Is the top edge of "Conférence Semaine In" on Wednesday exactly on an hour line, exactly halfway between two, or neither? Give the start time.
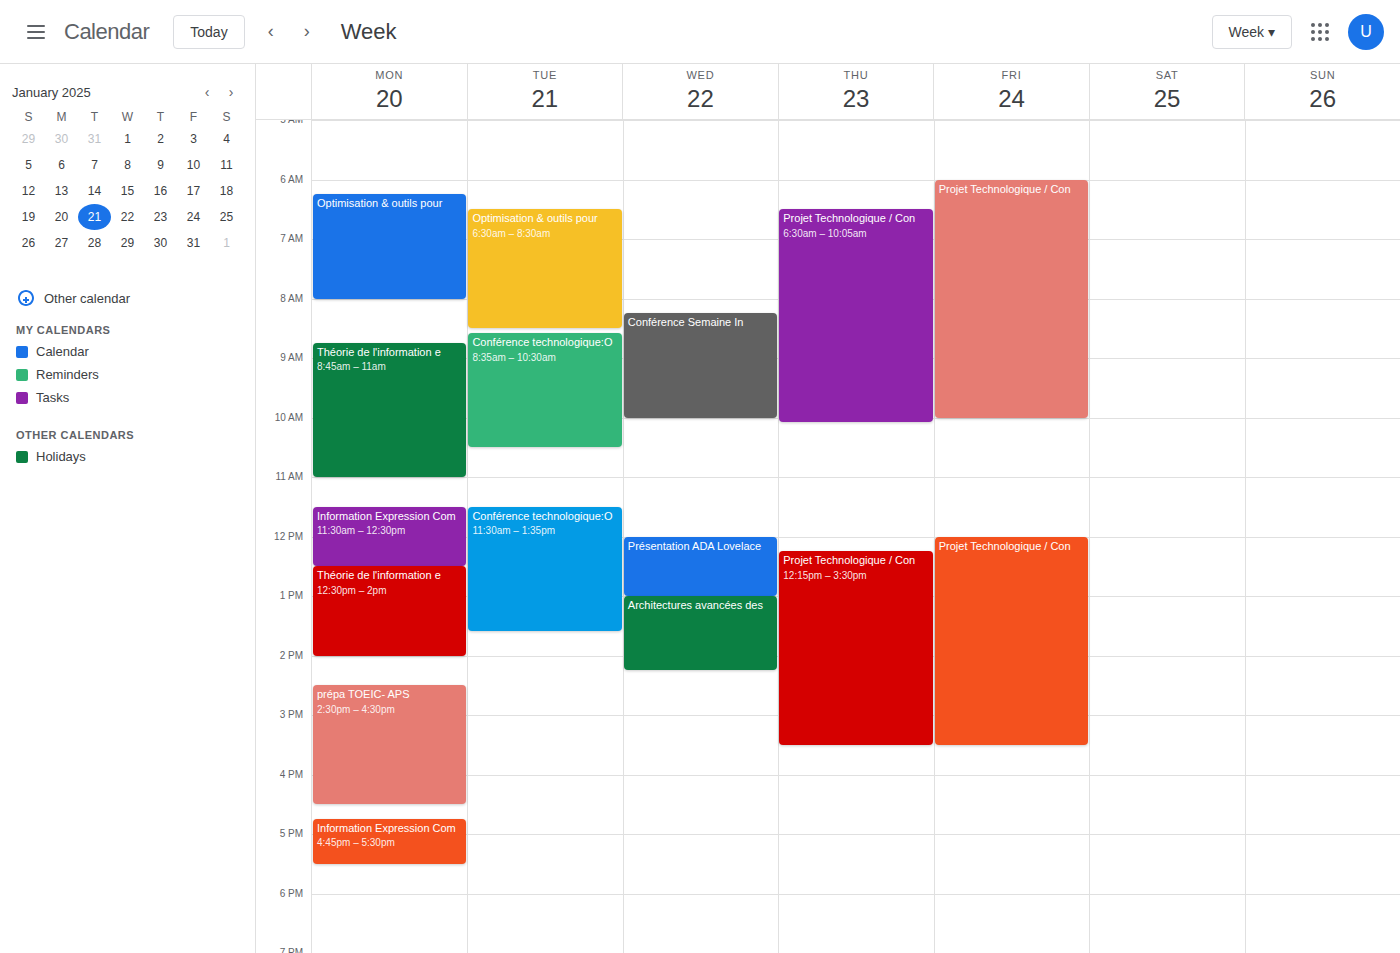
8:15 AM -- neither: a quarter of the way from the 8 AM line to the 9 AM line.